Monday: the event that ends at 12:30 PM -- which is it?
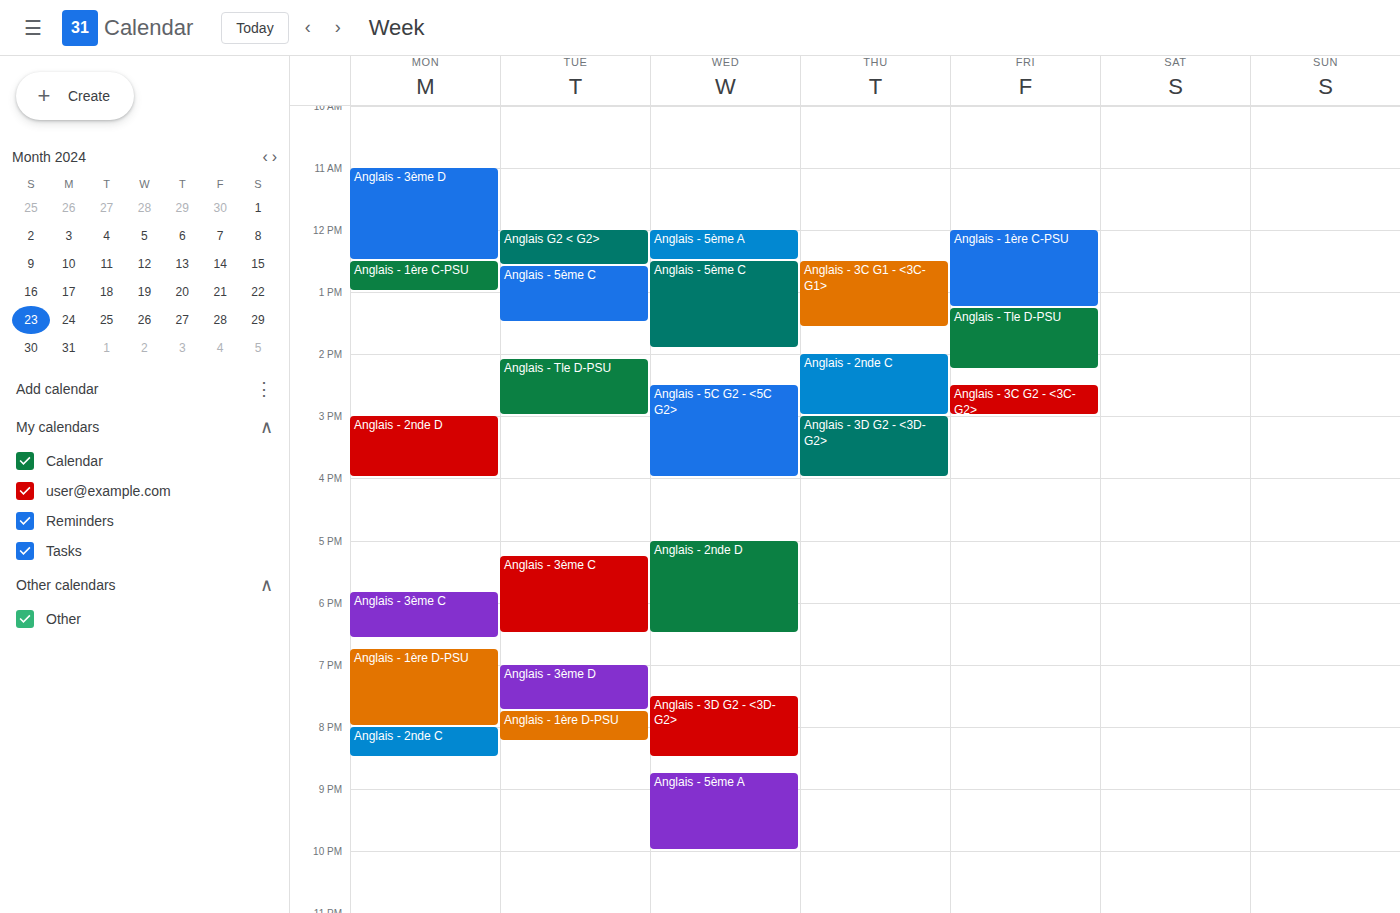
"Anglais - 3ème D"